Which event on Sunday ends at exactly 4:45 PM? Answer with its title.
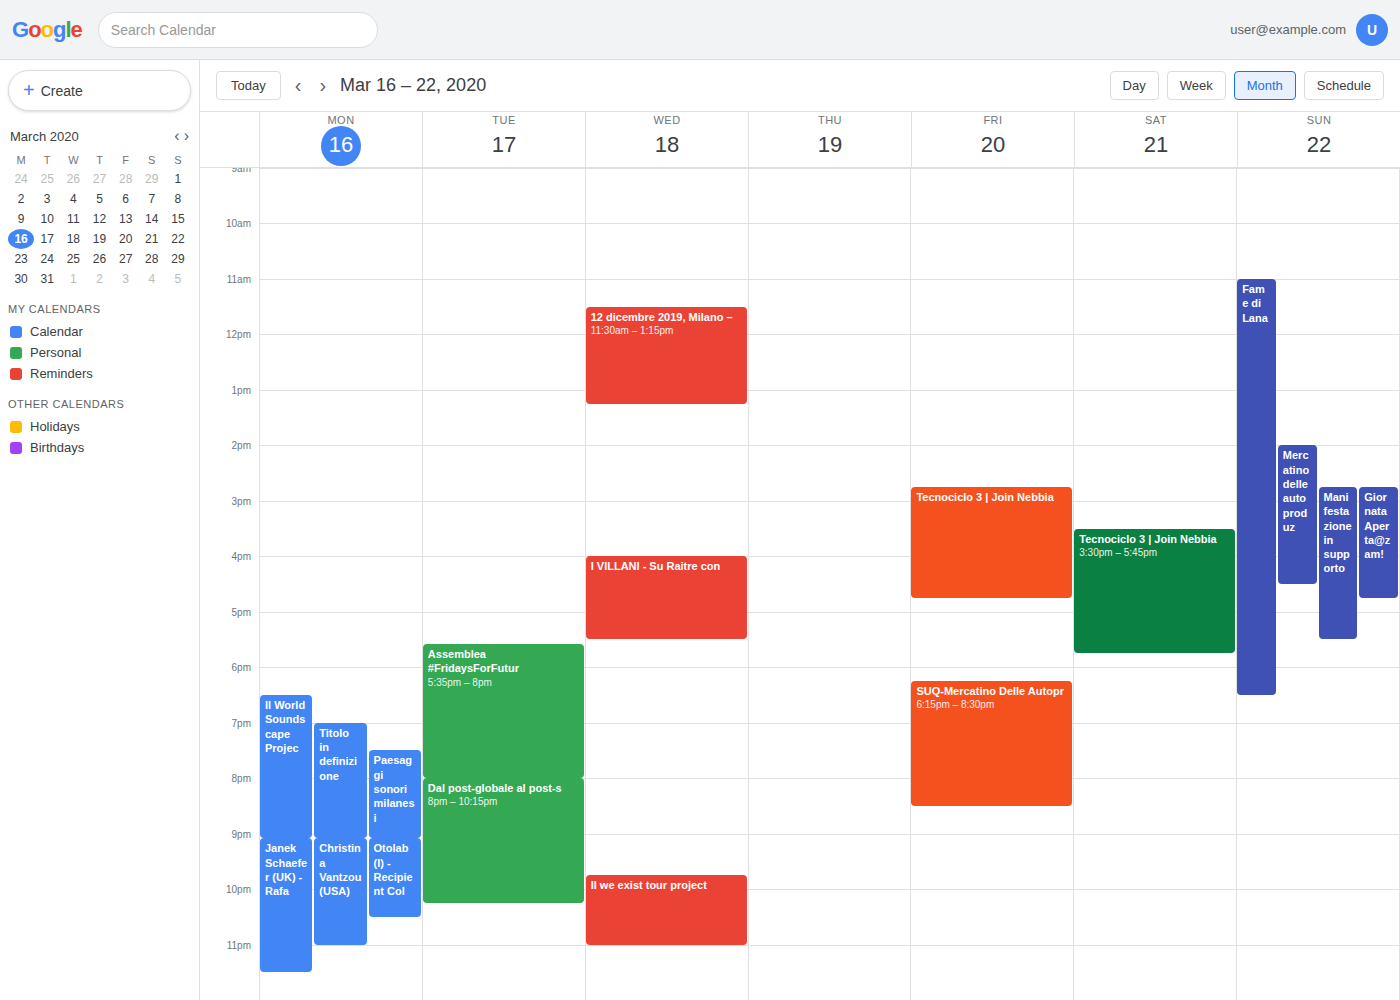
"Giornata Aperta@zam!"